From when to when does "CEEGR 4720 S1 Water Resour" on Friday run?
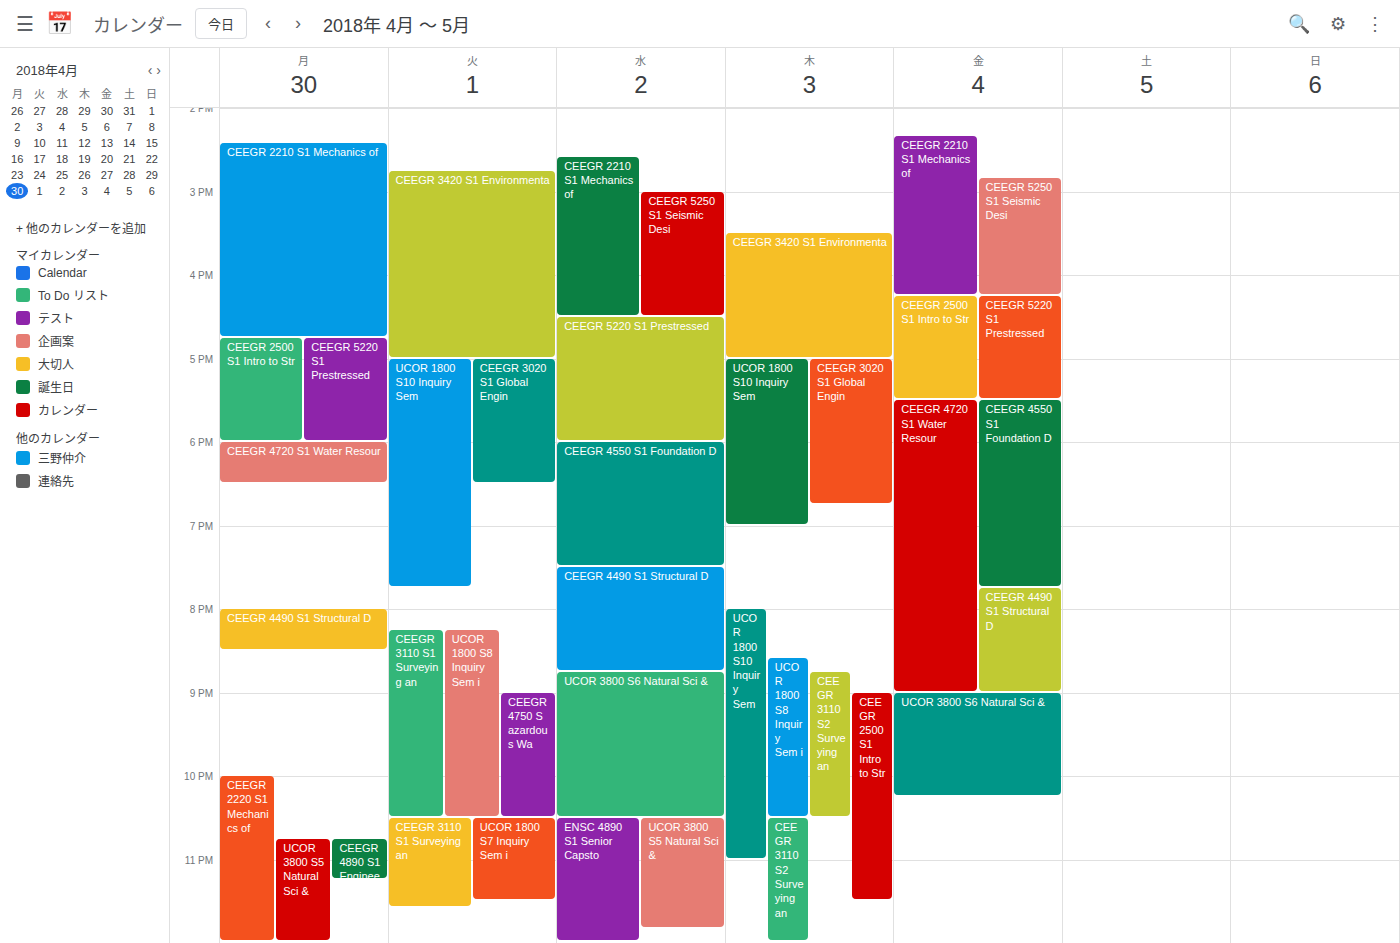
5:30 PM to 9:00 PM